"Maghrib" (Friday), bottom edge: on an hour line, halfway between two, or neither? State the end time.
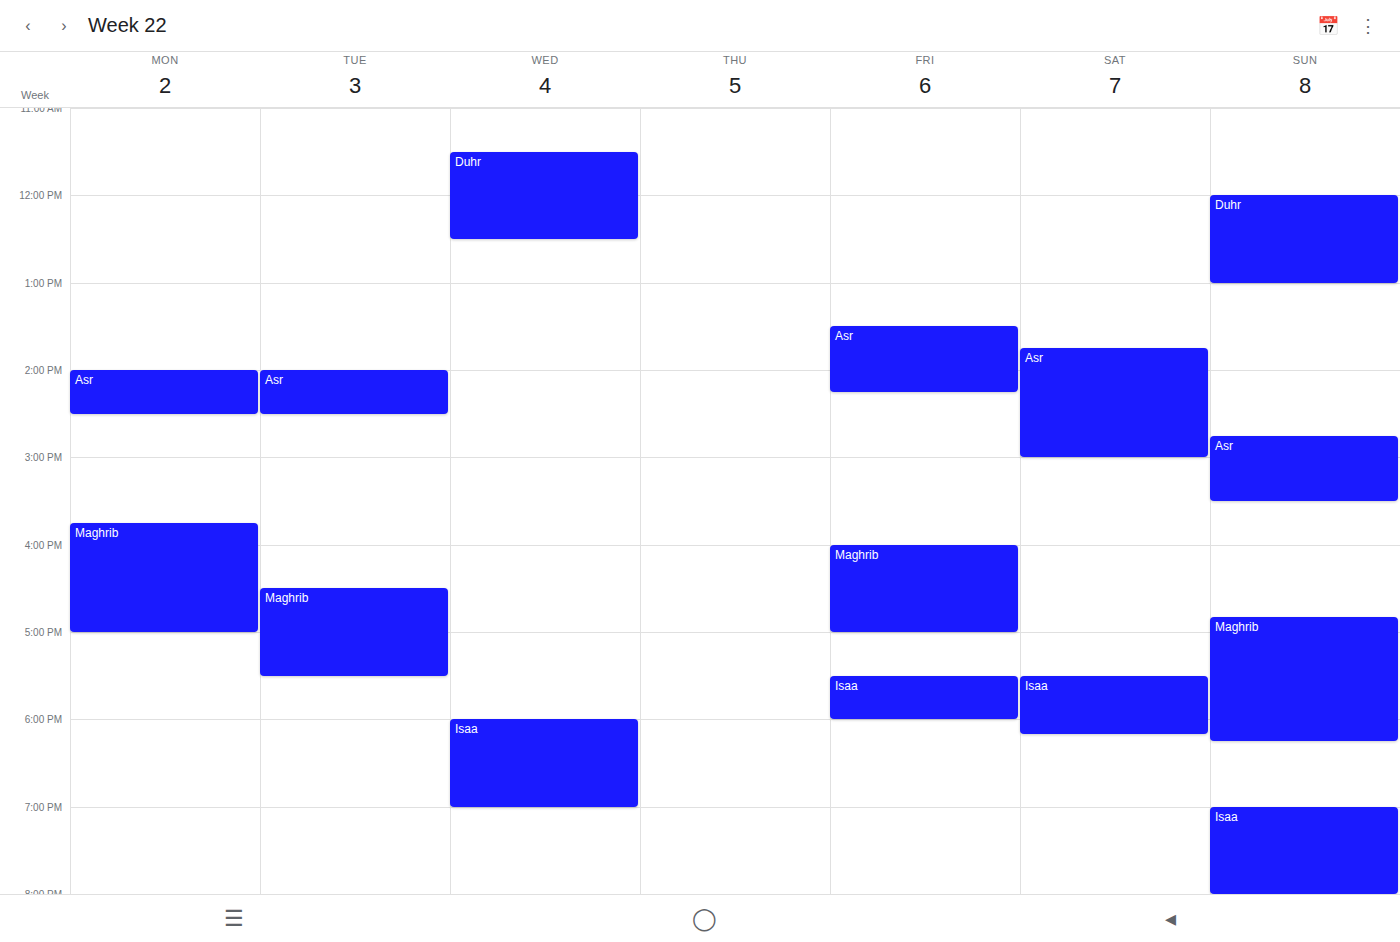
17:00 -- exactly on the 17:00 line.